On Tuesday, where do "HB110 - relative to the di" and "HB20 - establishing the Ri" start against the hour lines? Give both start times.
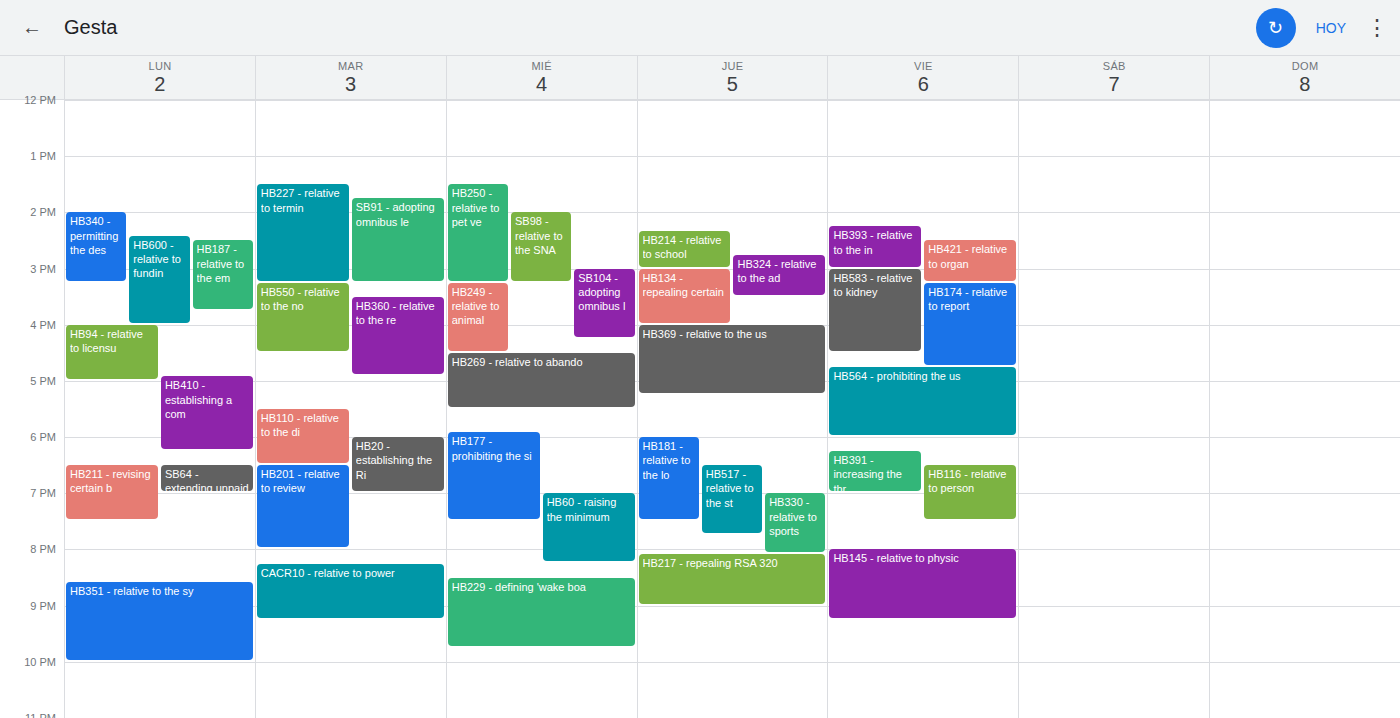
"HB110 - relative to the di": 5:30 PM, halfway between the 5 PM and 6 PM lines. "HB20 - establishing the Ri": 6:00 PM, exactly on the 6 PM line.